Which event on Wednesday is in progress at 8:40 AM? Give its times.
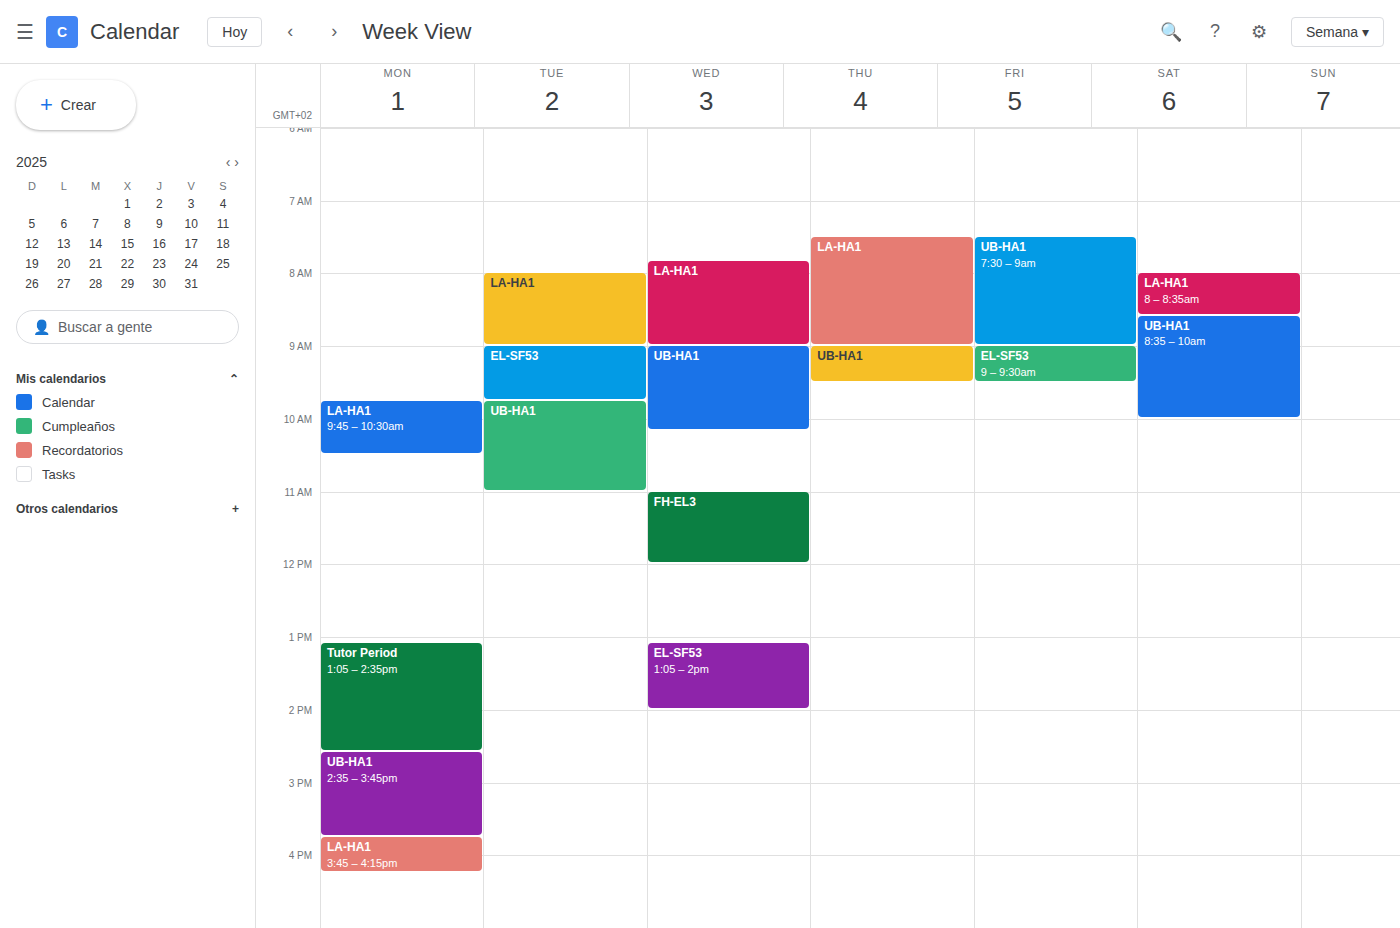
"LA-HA1", 7:50 AM to 9:00 AM